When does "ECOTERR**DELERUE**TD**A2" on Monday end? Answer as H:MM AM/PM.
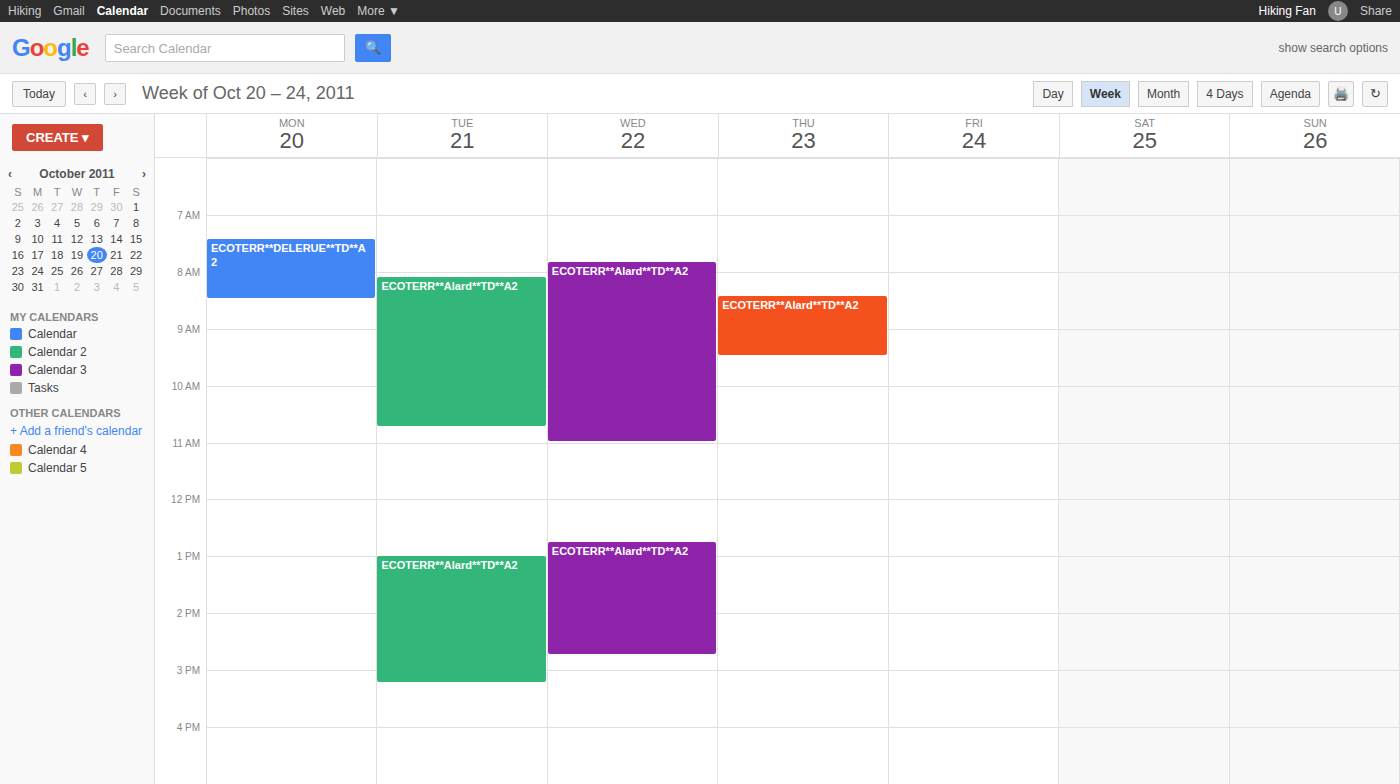
8:30 AM